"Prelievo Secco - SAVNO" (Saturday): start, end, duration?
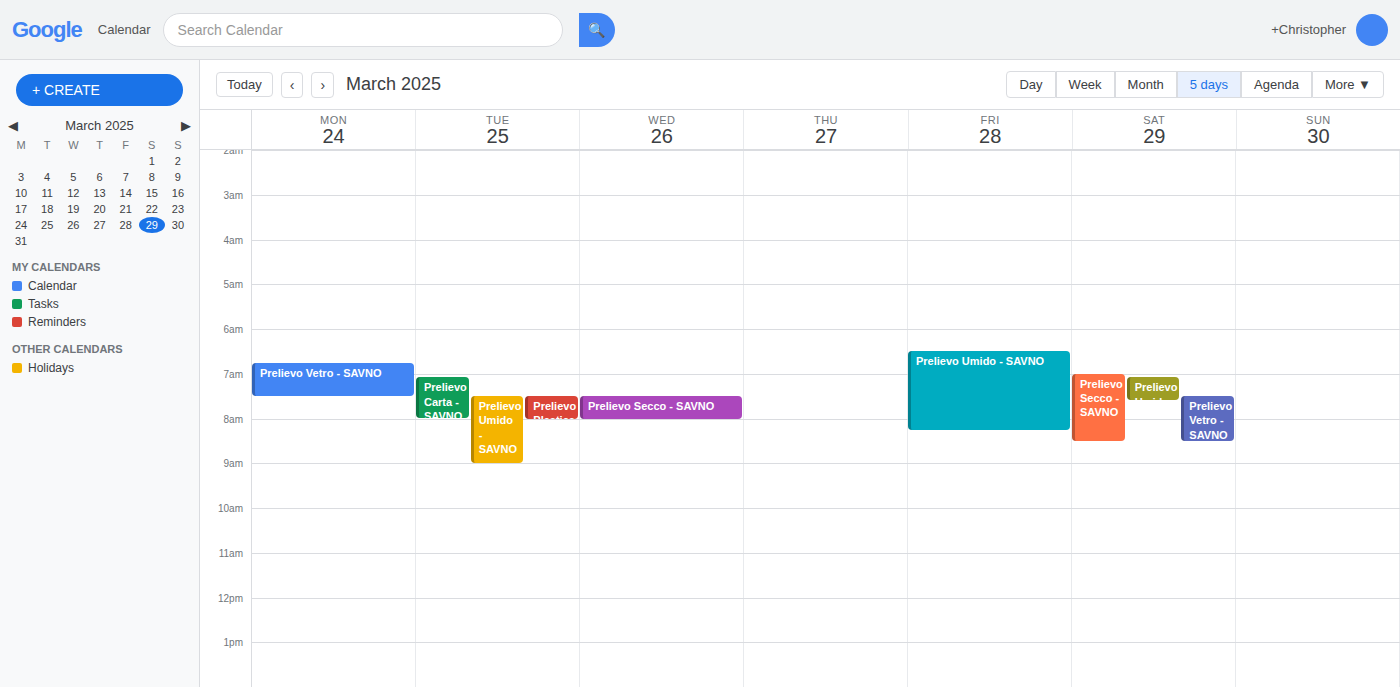
7:00 AM to 8:30 AM, 1 hour 30 minutes